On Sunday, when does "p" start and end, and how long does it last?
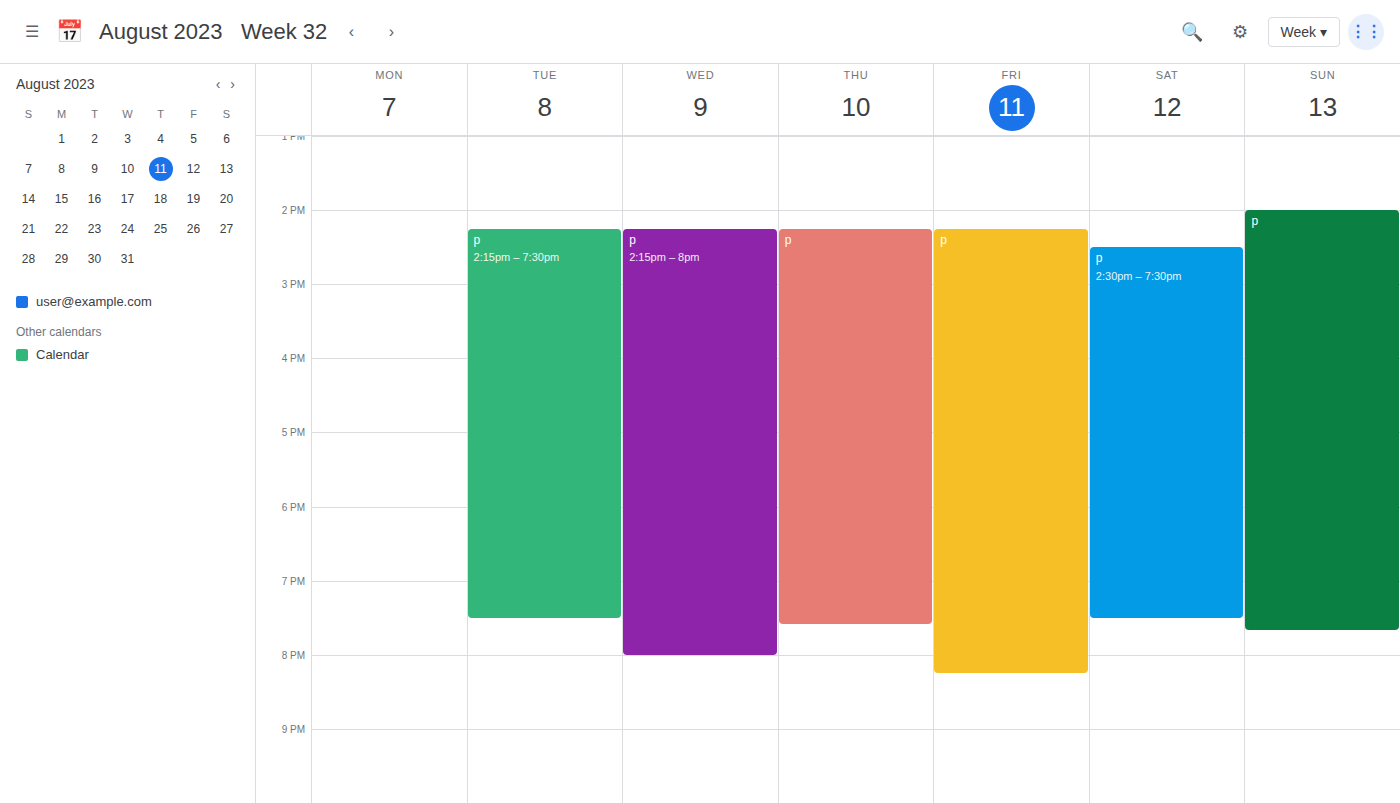
2:00 PM to 7:40 PM, 5 hours 40 minutes